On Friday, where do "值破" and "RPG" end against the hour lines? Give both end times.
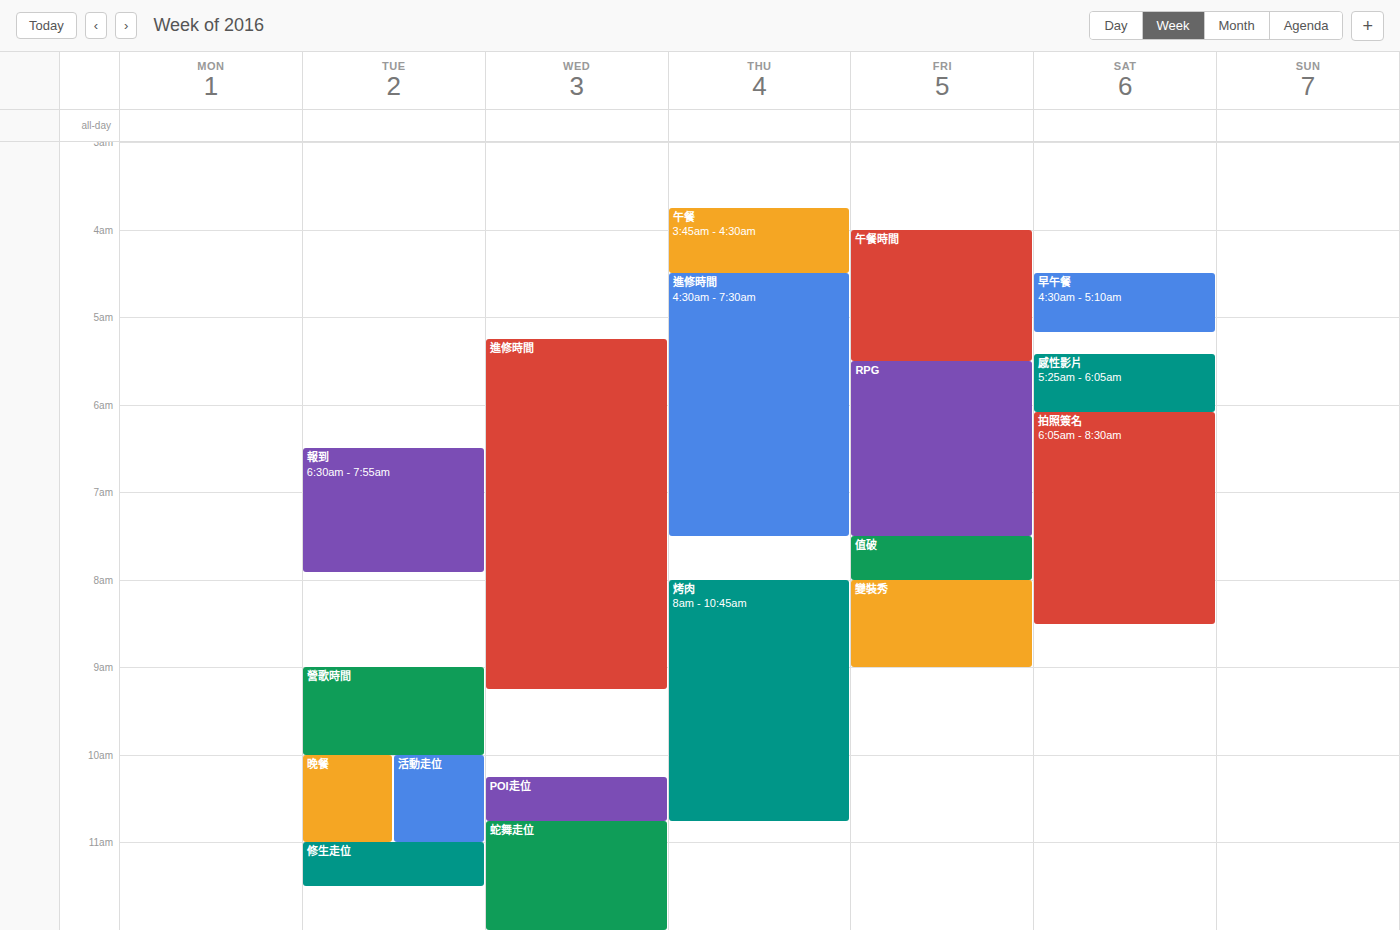
"值破": 8:00 AM, exactly on the 8 AM line. "RPG": 7:30 AM, halfway between the 7 AM and 8 AM lines.